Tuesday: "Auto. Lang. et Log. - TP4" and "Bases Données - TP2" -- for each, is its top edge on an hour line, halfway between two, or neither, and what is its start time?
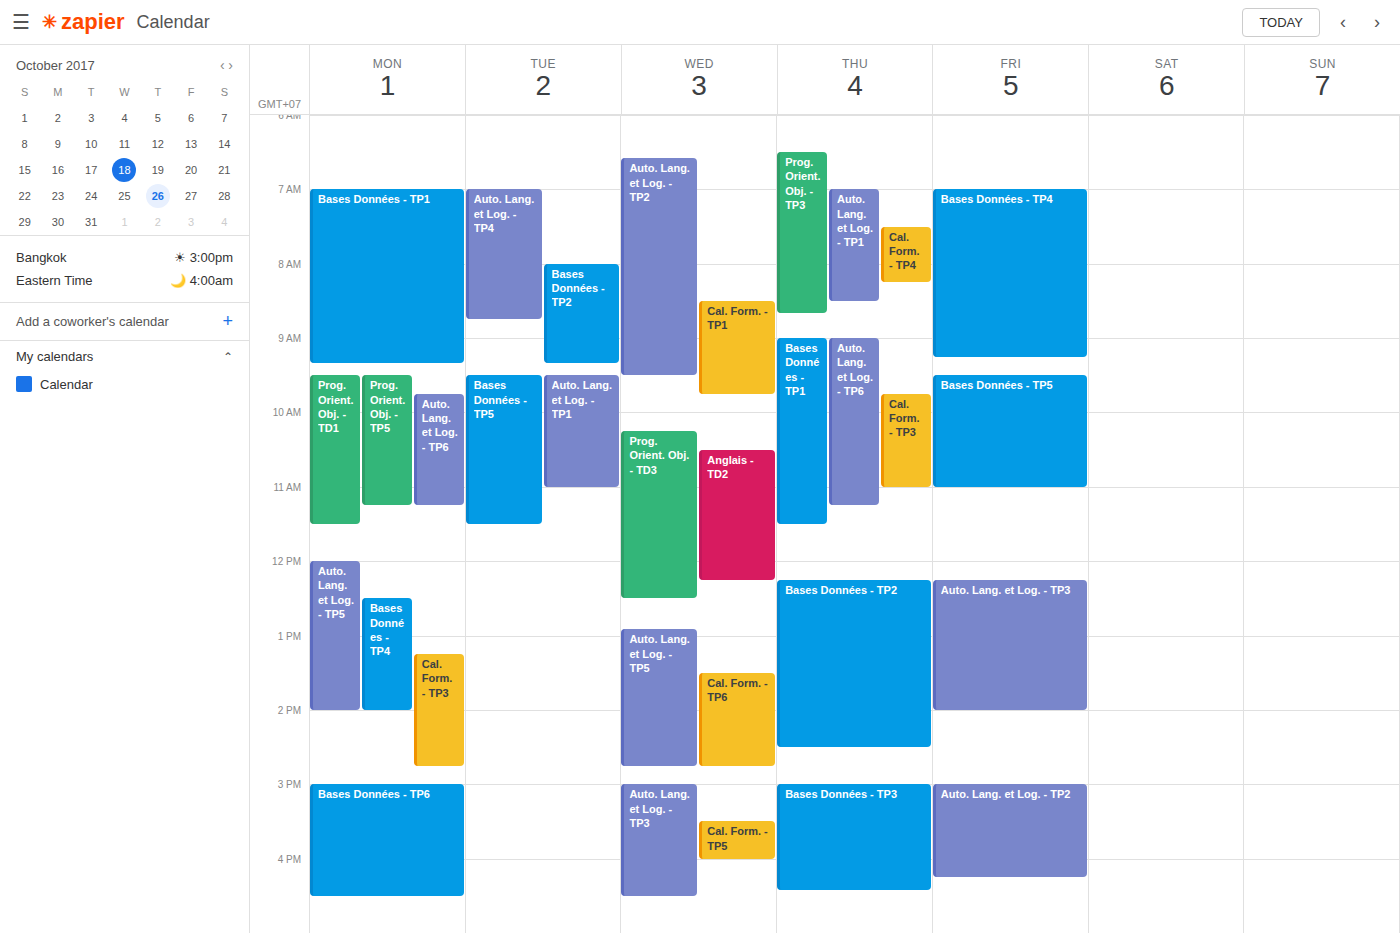
"Auto. Lang. et Log. - TP4": 07:00, exactly on the 07:00 line. "Bases Données - TP2": 08:00, exactly on the 08:00 line.